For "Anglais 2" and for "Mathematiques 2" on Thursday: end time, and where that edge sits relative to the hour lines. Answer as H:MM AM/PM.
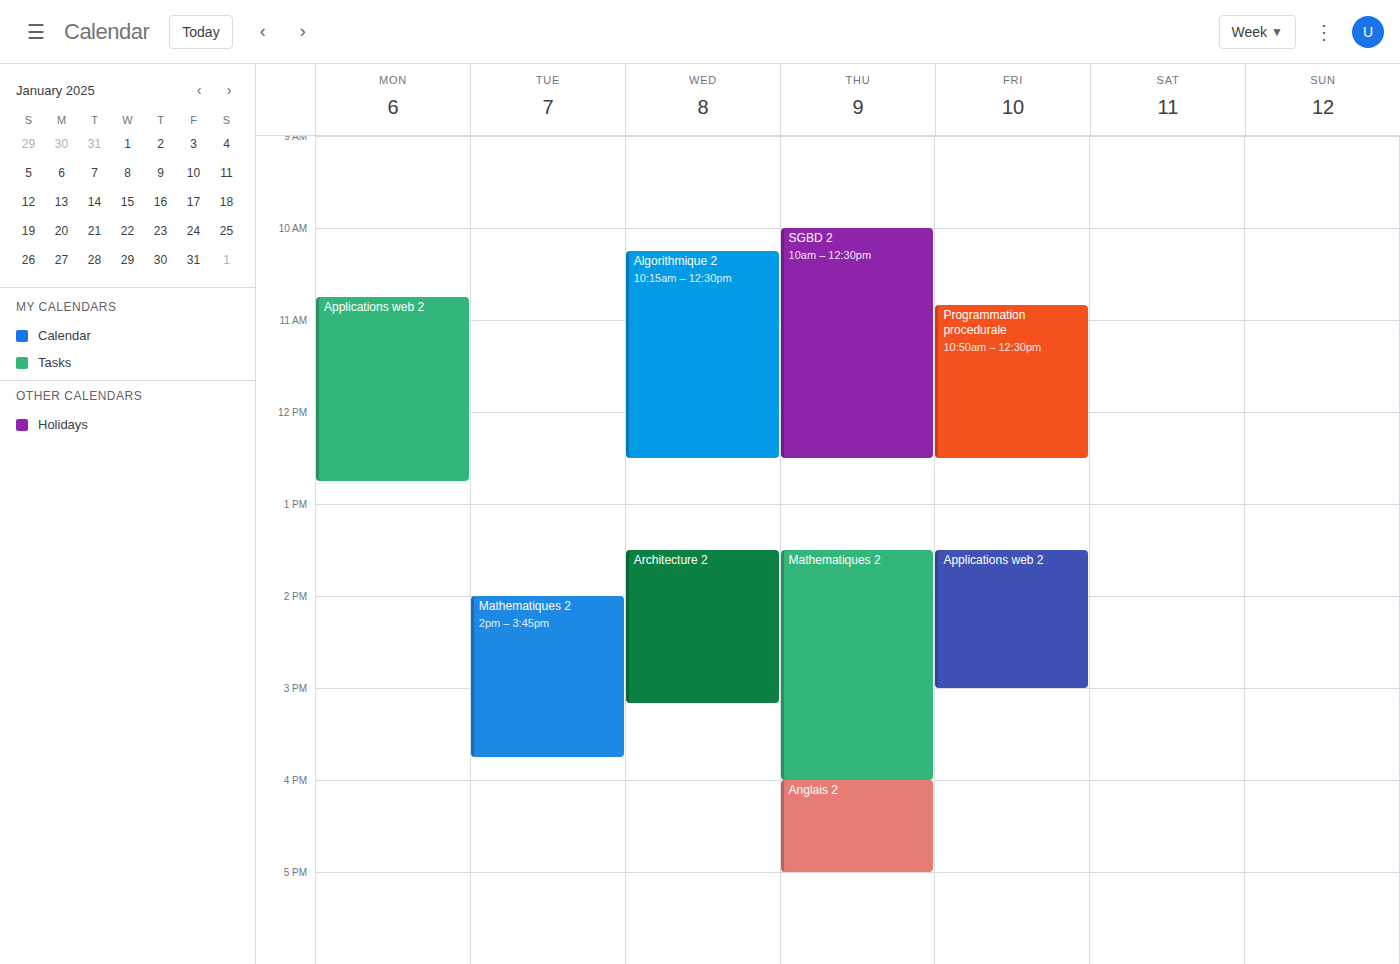
"Anglais 2": 5:00 PM, exactly on the 5 PM line. "Mathematiques 2": 4:00 PM, exactly on the 4 PM line.